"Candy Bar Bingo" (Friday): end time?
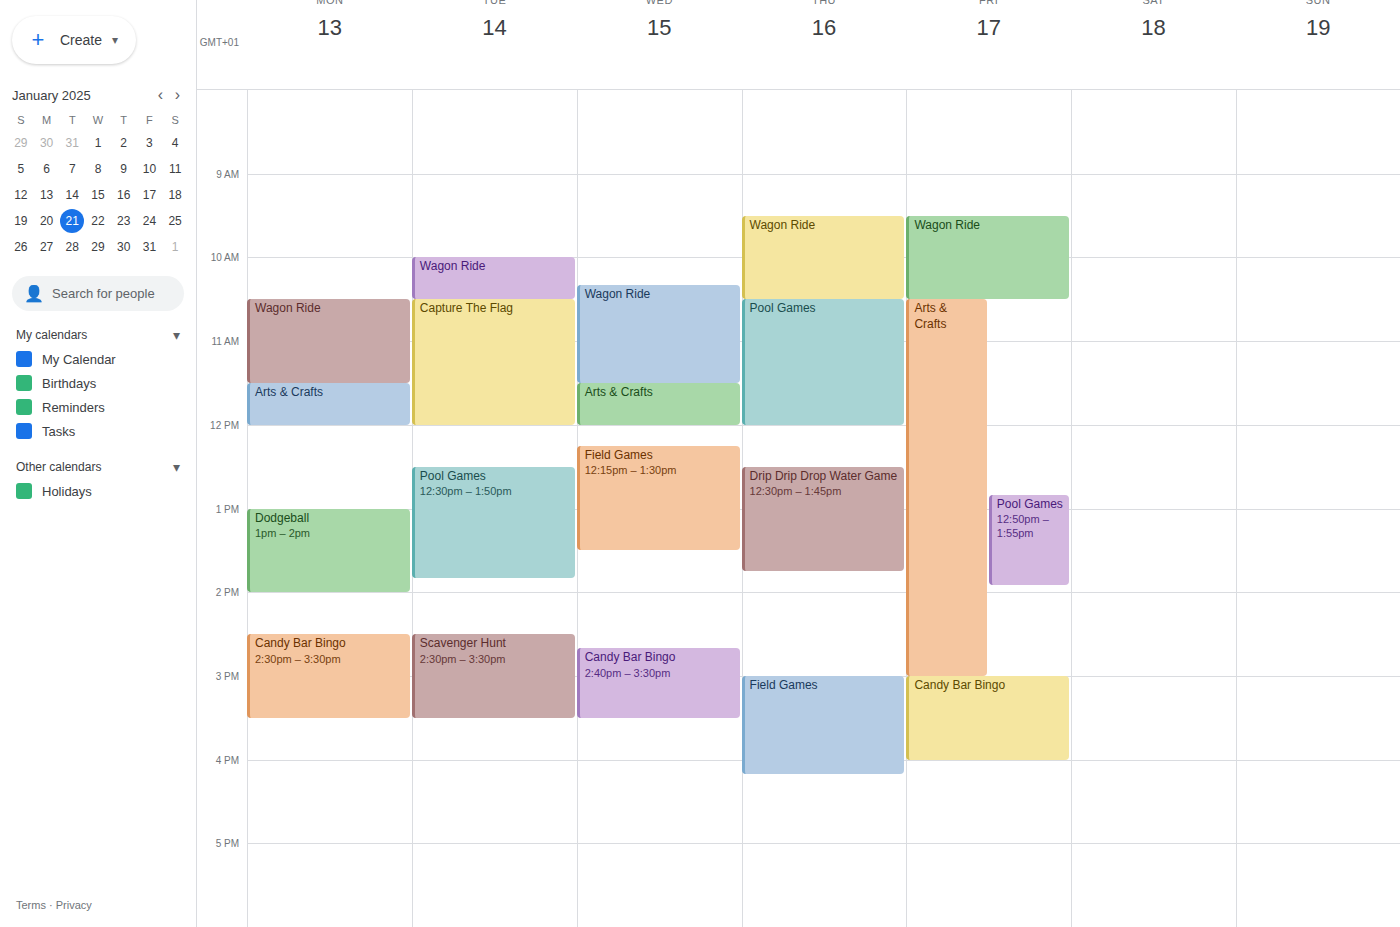
4:00 PM